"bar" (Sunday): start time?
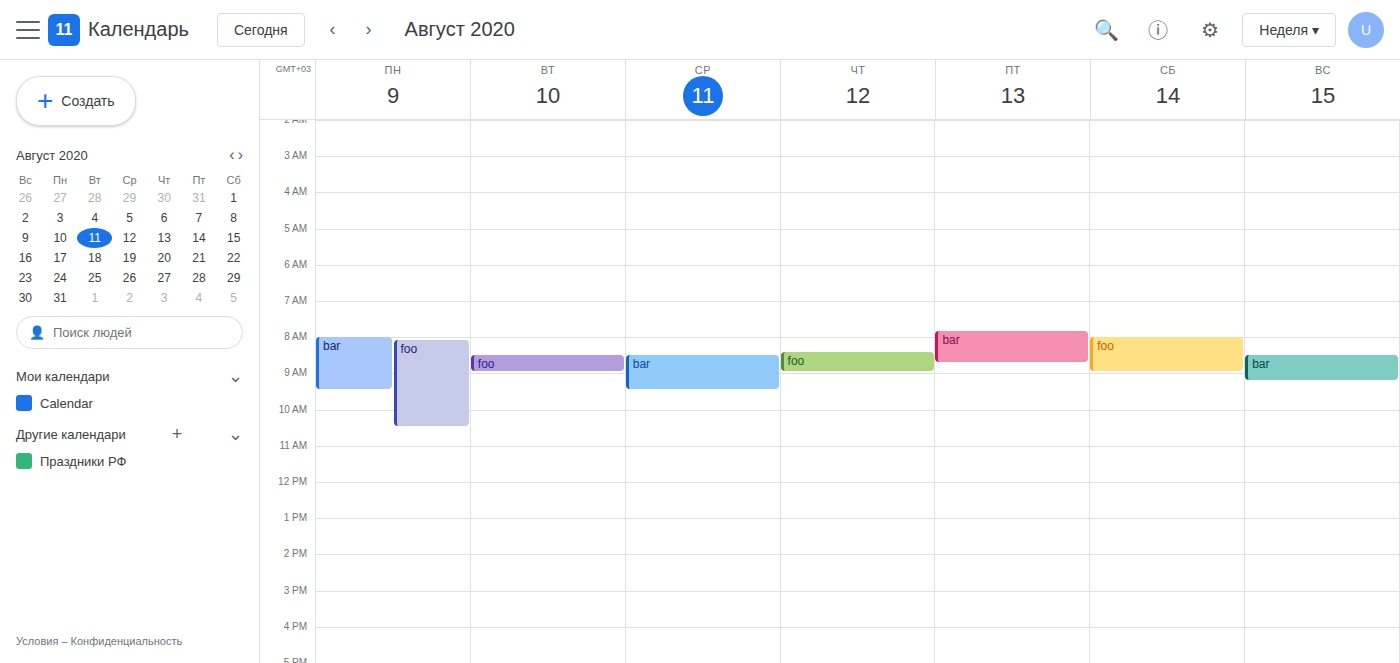
8:30 AM